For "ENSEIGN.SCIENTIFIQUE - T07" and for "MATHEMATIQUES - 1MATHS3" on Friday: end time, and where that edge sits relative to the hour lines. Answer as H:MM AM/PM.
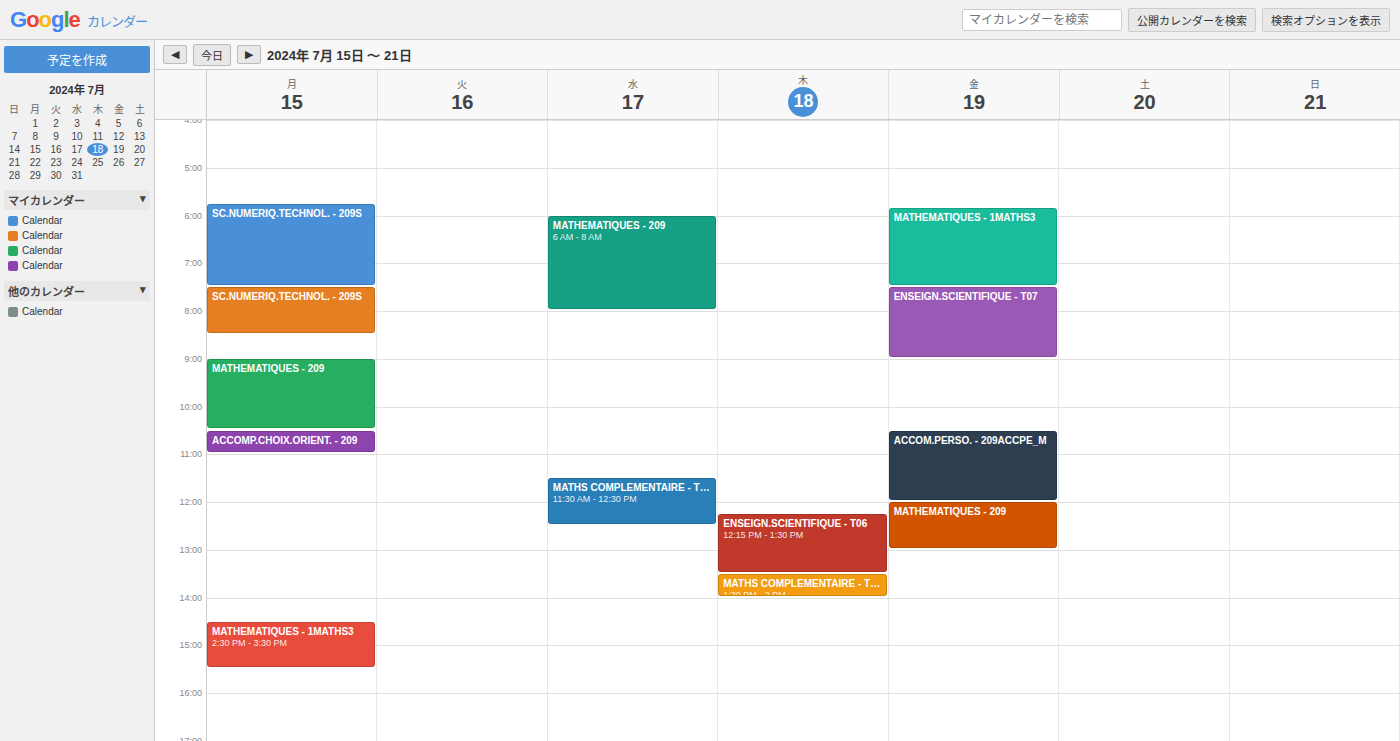
"ENSEIGN.SCIENTIFIQUE - T07": 9:00 AM, exactly on the 9 AM line. "MATHEMATIQUES - 1MATHS3": 7:30 AM, halfway between the 7 AM and 8 AM lines.